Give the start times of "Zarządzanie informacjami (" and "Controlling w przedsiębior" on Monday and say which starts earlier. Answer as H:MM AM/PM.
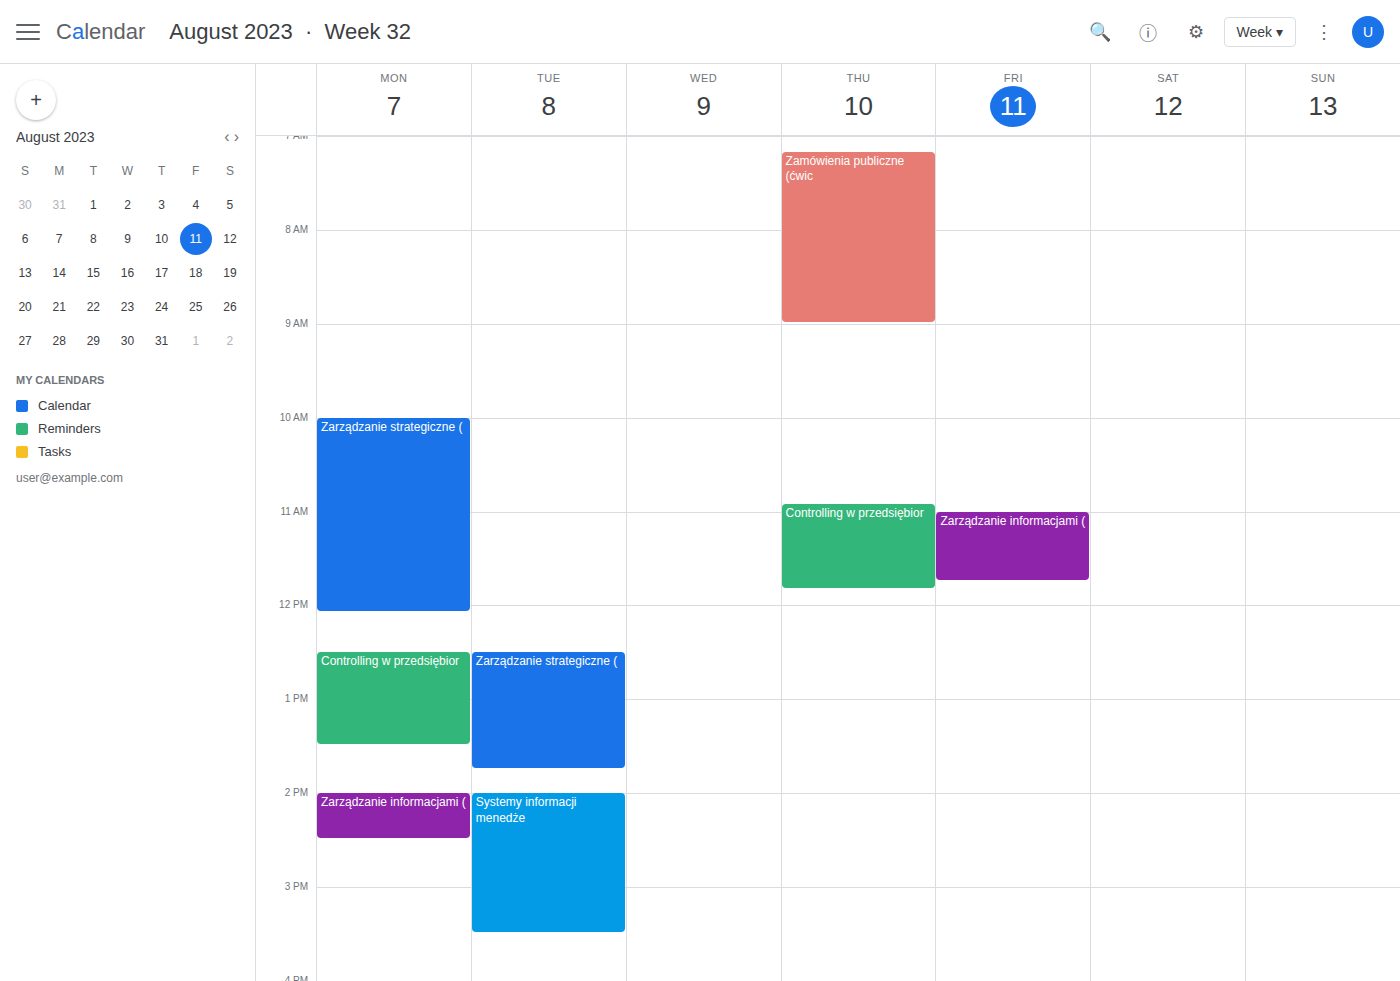
"Controlling w przedsiębior" 12:30 PM; "Zarządzanie informacjami (" 2:00 PM.